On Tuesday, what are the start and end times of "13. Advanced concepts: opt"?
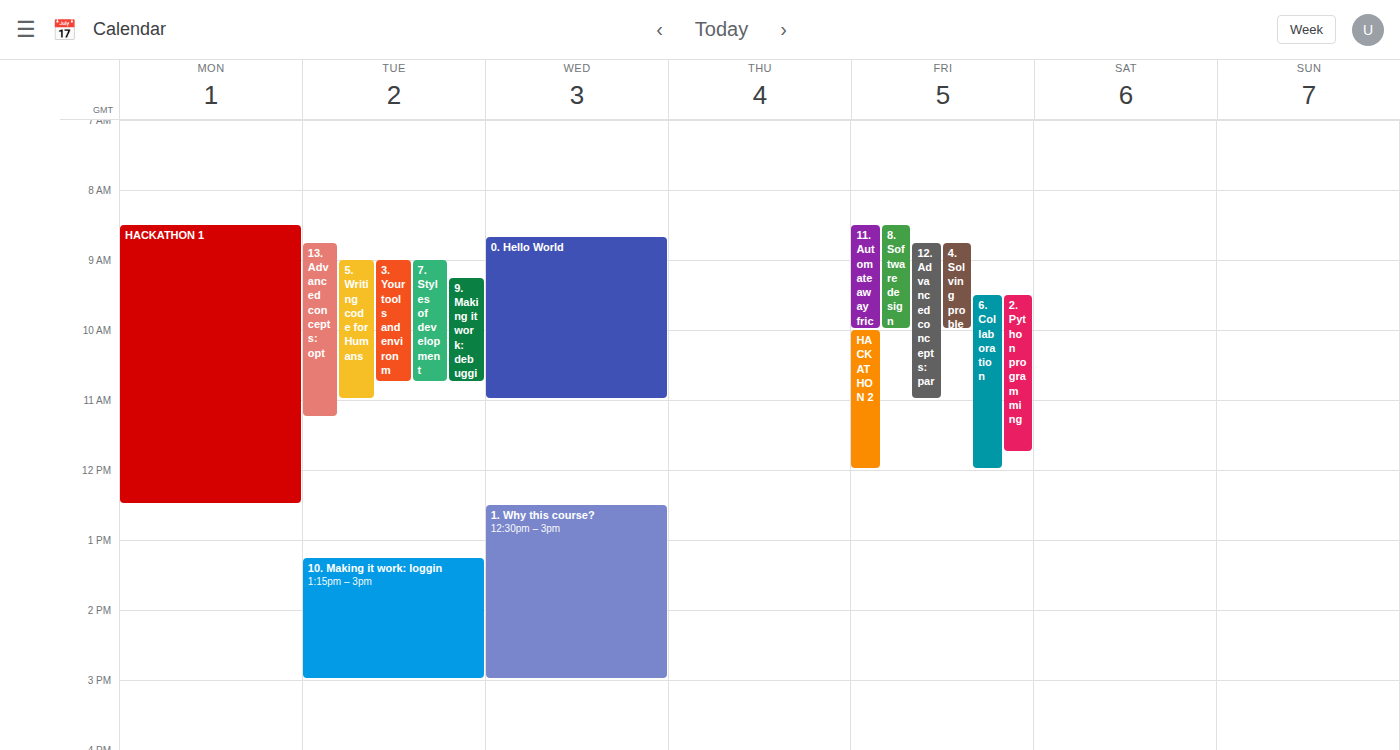
08:45 to 11:15